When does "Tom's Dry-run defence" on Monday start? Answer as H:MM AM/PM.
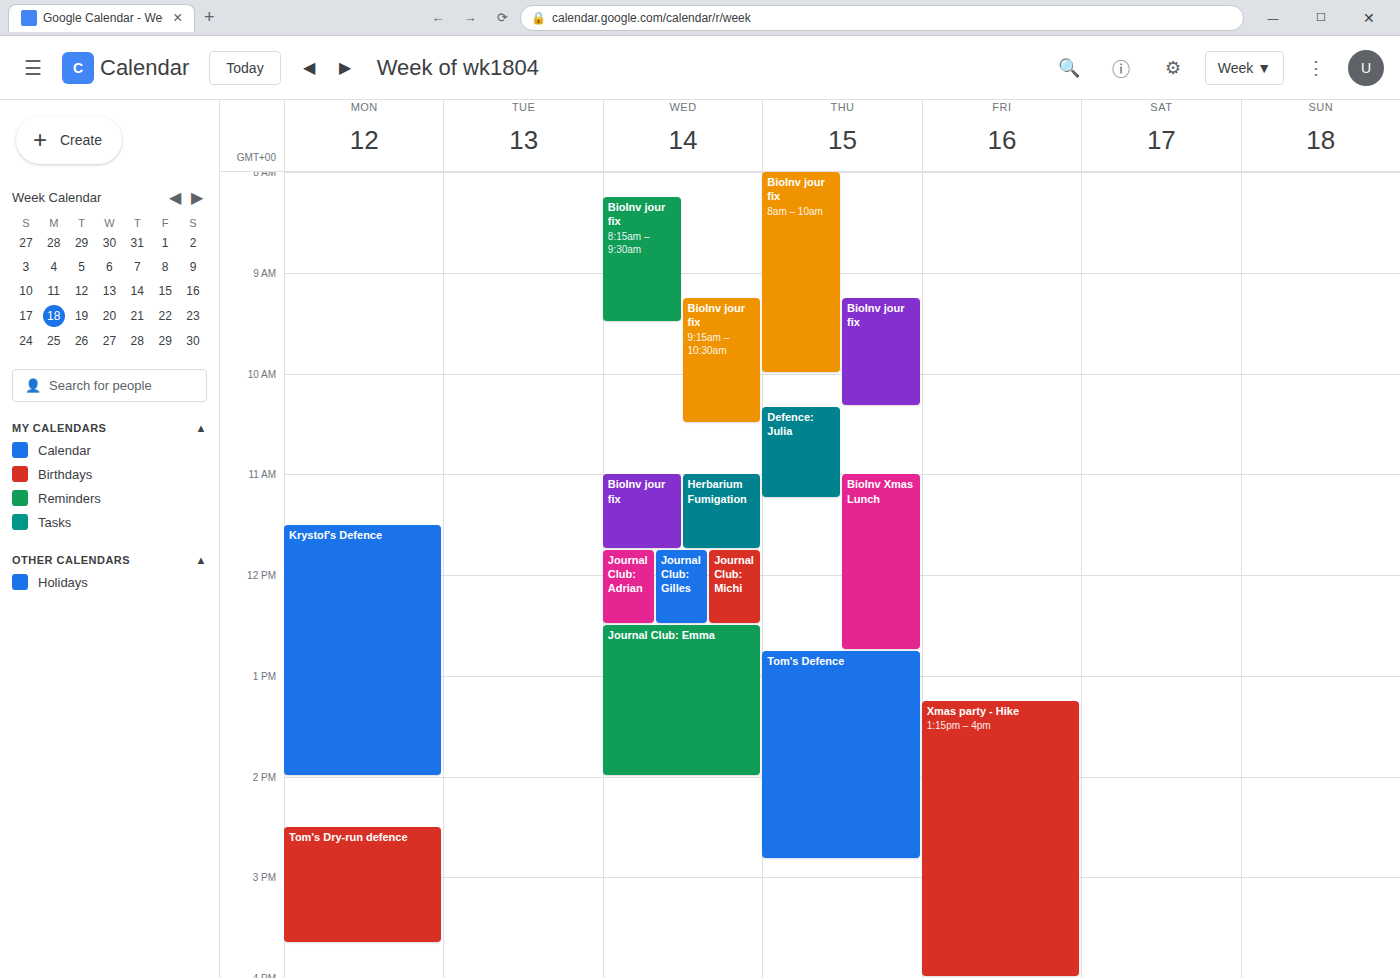
2:30 PM